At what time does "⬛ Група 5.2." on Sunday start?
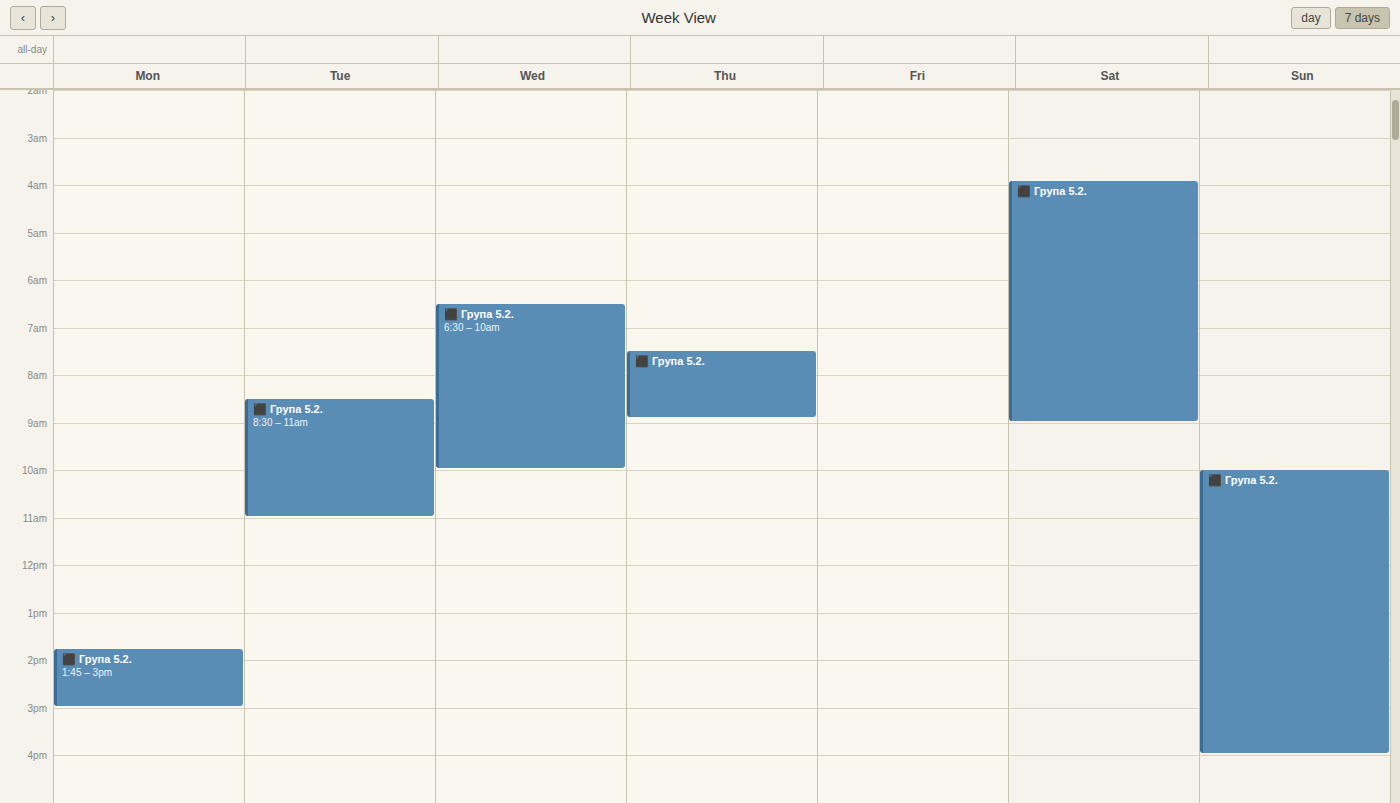
10:00 AM